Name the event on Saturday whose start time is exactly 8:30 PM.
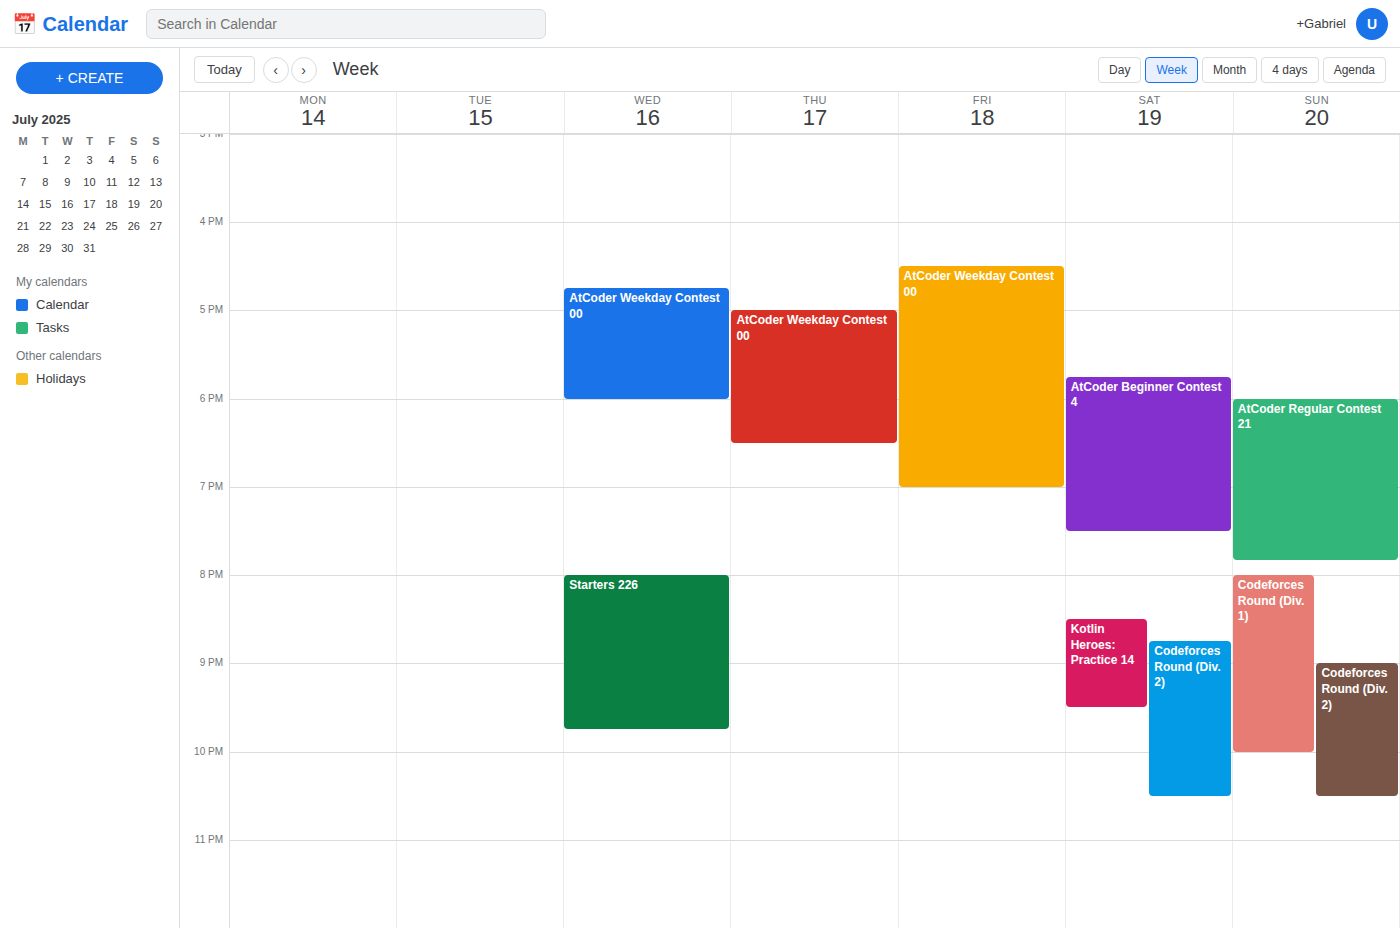
"Kotlin Heroes: Practice 14"